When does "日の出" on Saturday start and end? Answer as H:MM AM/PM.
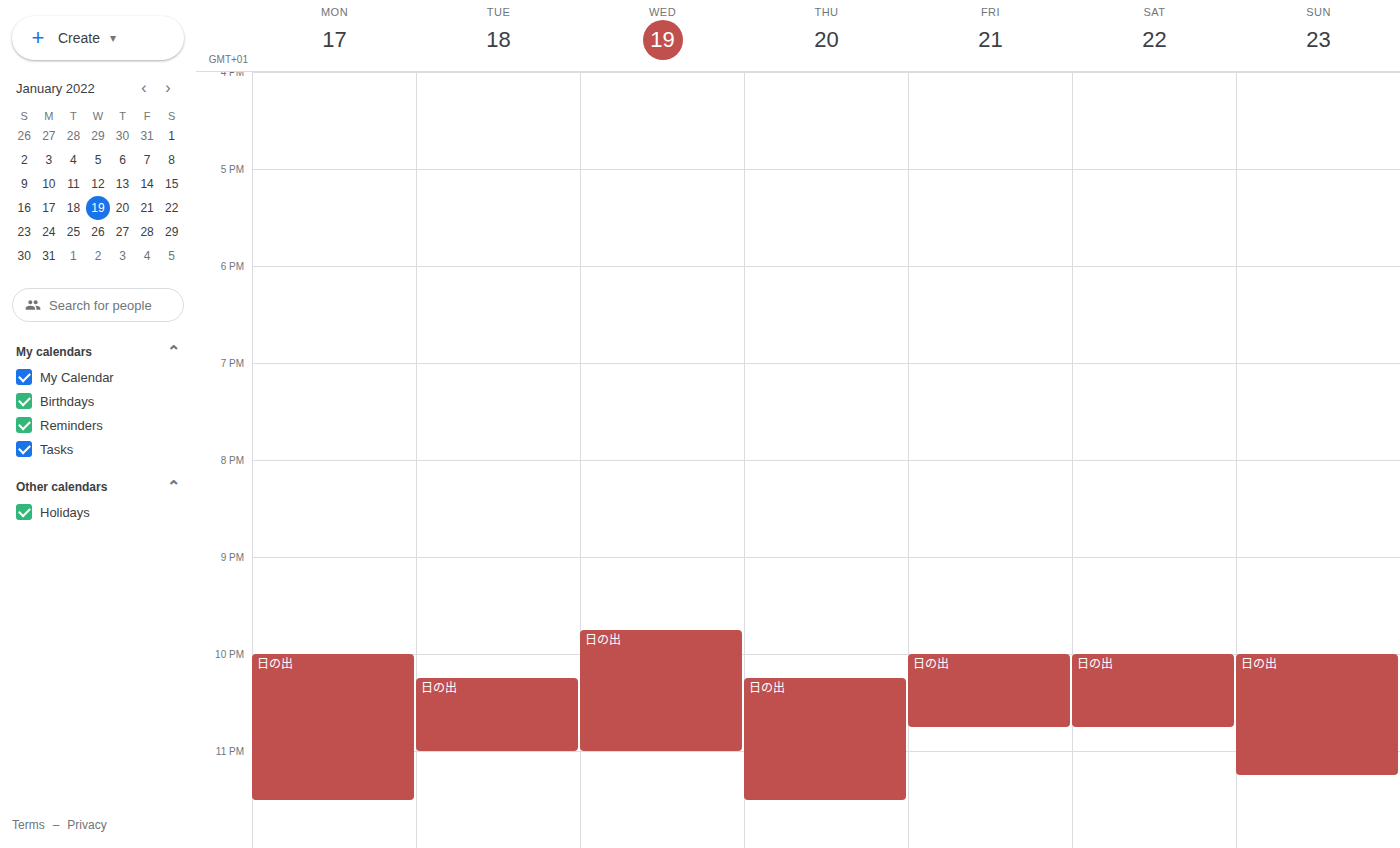
10:00 PM to 10:45 PM